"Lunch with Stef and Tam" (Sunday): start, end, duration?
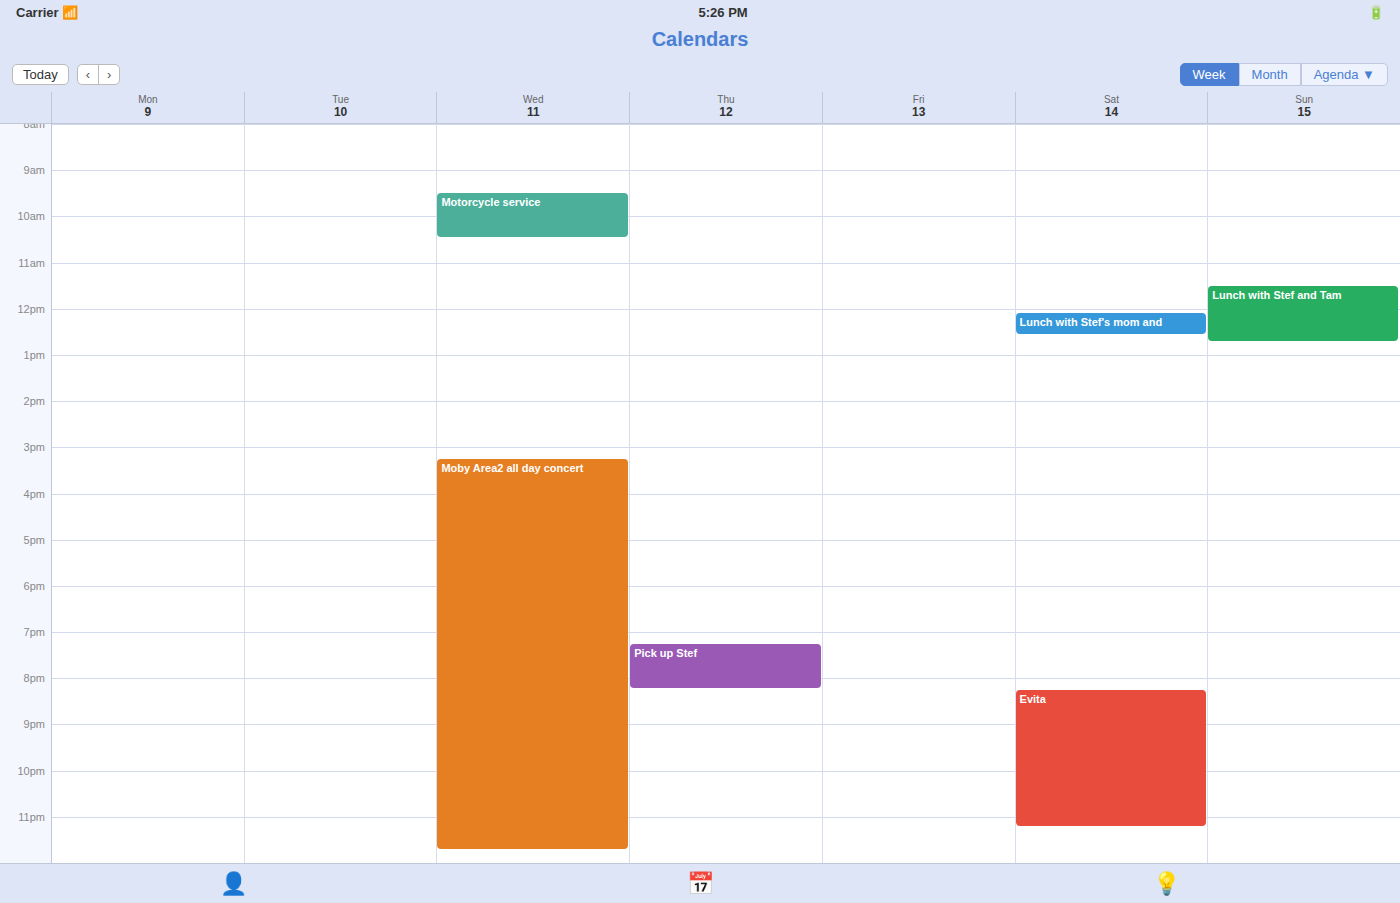
11:30 AM to 12:45 PM, 1 hour 15 minutes